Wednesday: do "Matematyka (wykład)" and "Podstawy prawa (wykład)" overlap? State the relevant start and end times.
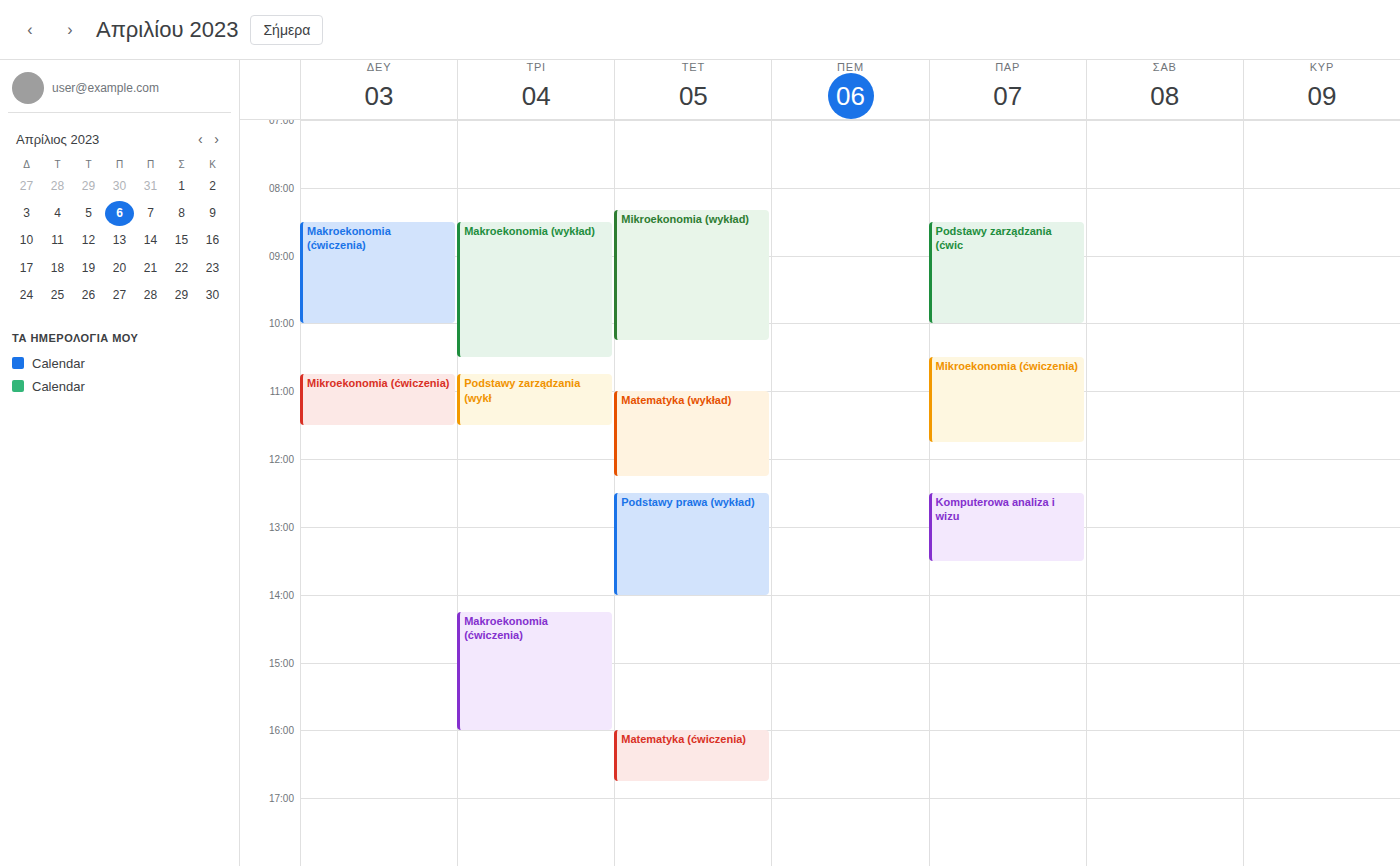
"Matematyka (wykład)" ends at 12:15 PM and "Podstawy prawa (wykład)" starts at 12:30 PM -- no overlap.